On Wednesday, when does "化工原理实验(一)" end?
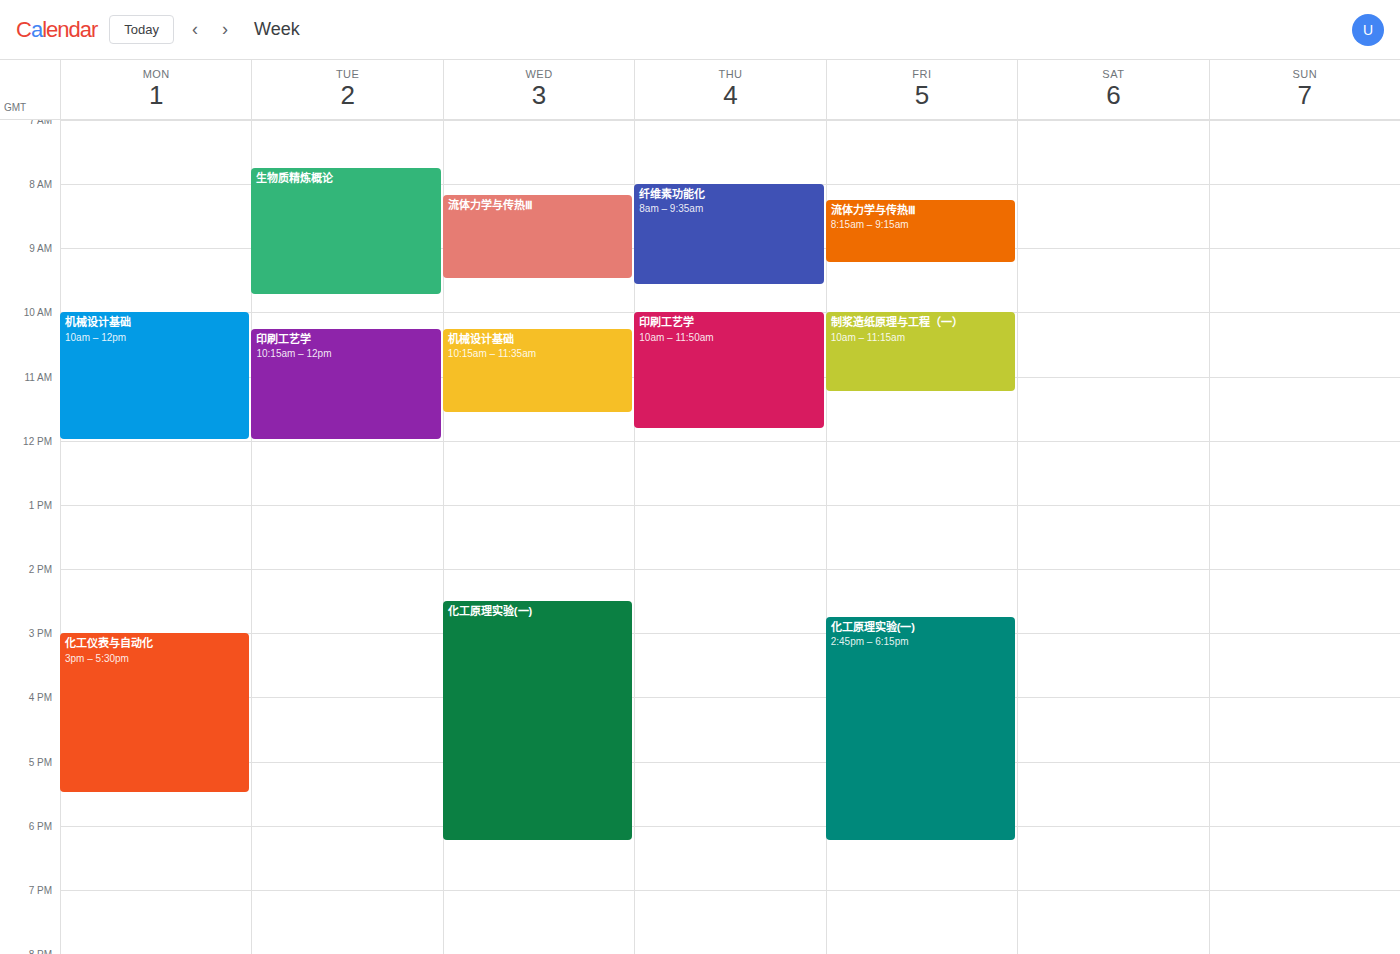
6:15 PM